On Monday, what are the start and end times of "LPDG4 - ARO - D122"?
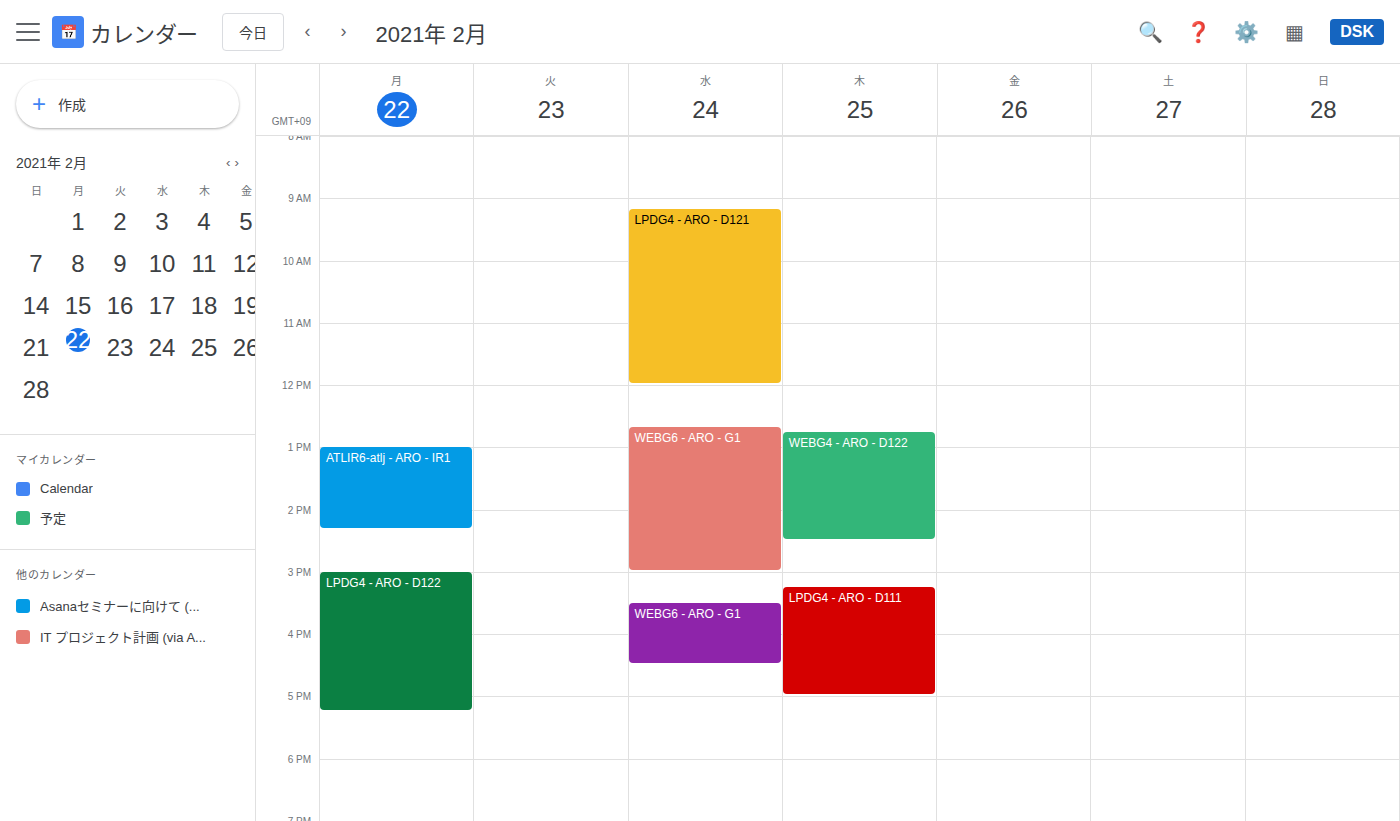
3:00 PM to 5:15 PM